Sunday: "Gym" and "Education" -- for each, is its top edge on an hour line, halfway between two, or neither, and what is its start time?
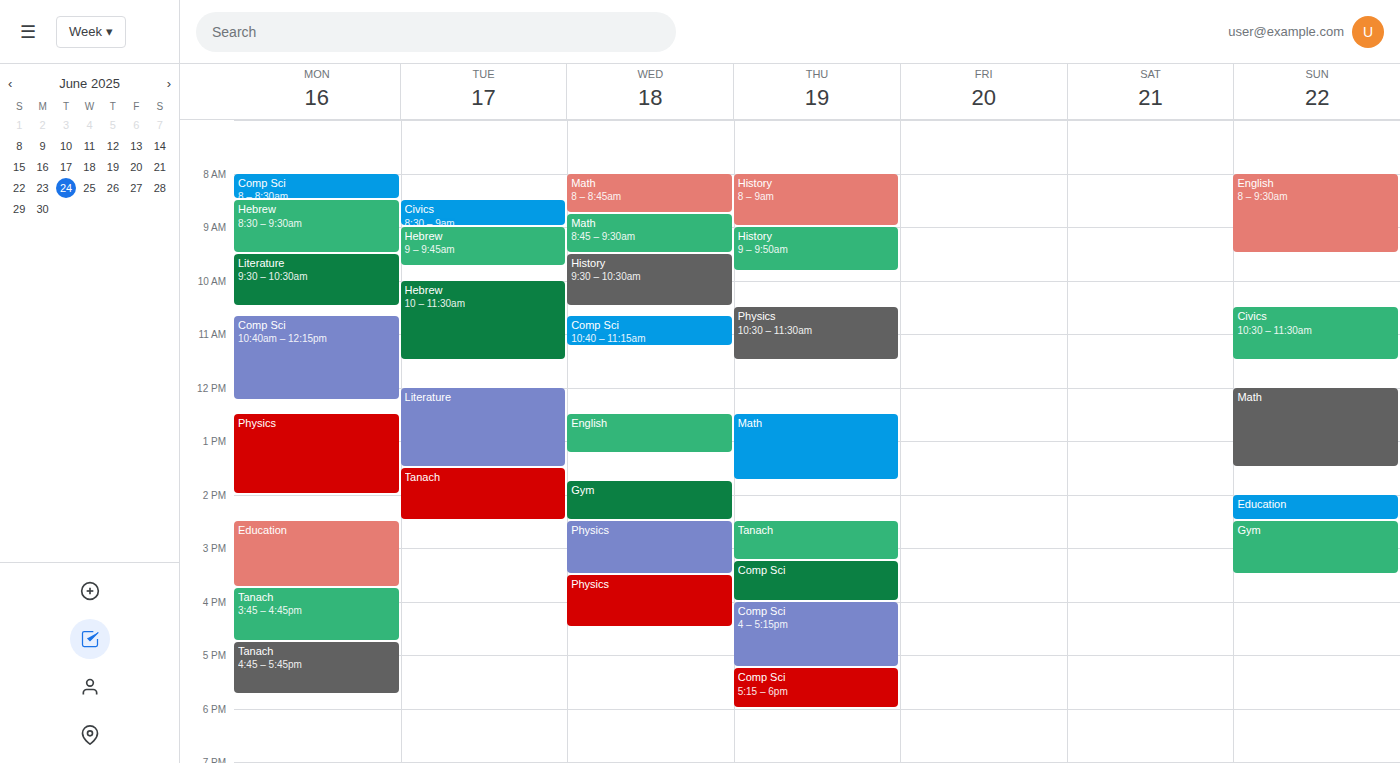
"Gym": 2:30 PM, halfway between the 2 PM and 3 PM lines. "Education": 2:00 PM, exactly on the 2 PM line.